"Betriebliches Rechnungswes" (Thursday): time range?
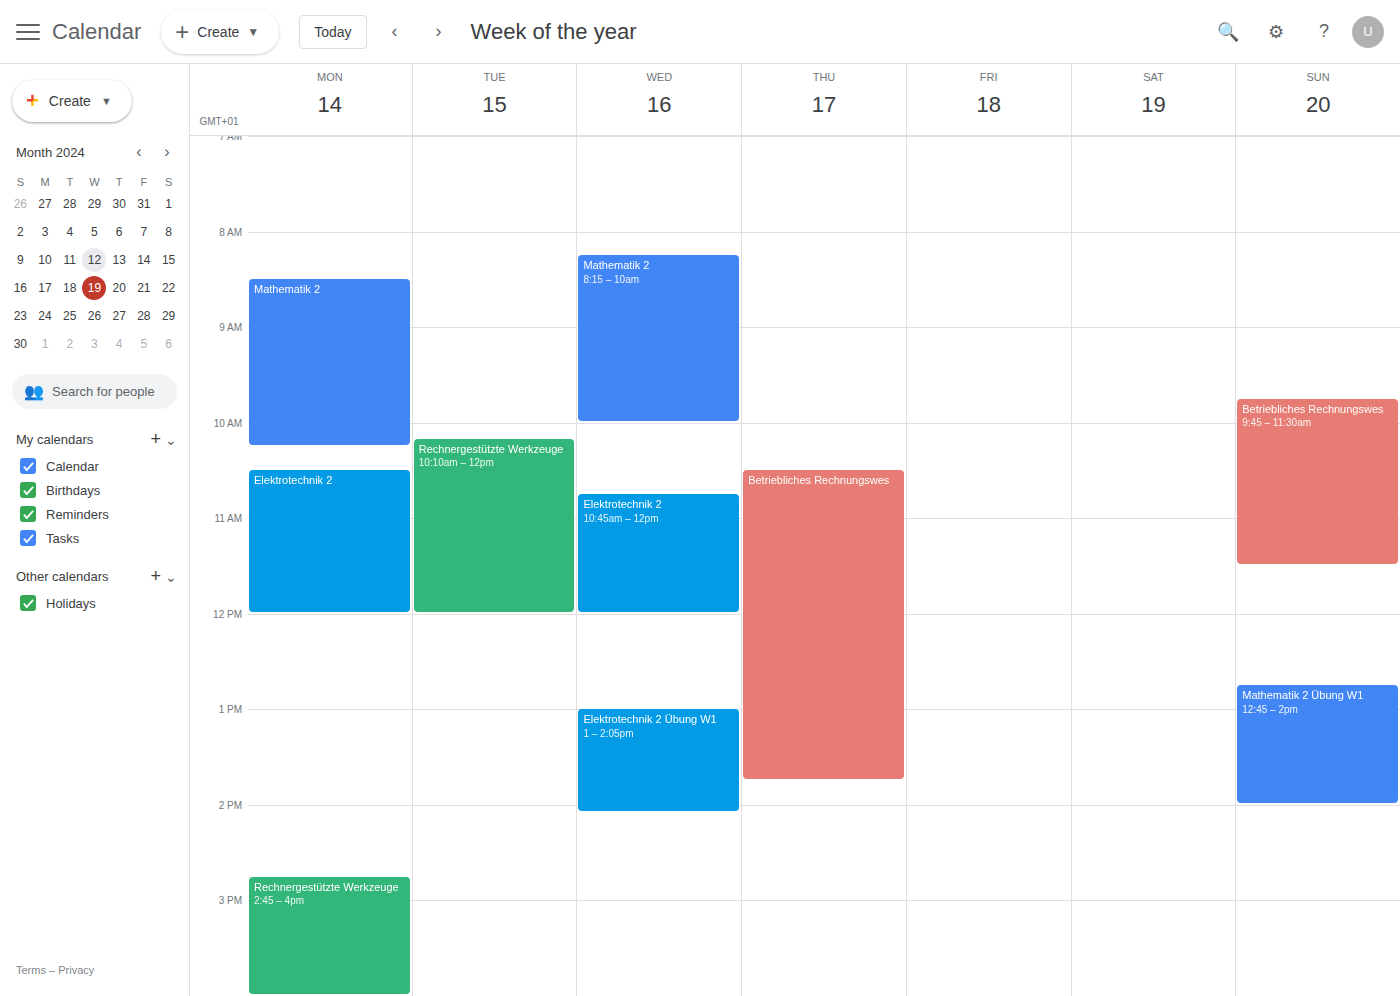
10:30 AM to 1:45 PM